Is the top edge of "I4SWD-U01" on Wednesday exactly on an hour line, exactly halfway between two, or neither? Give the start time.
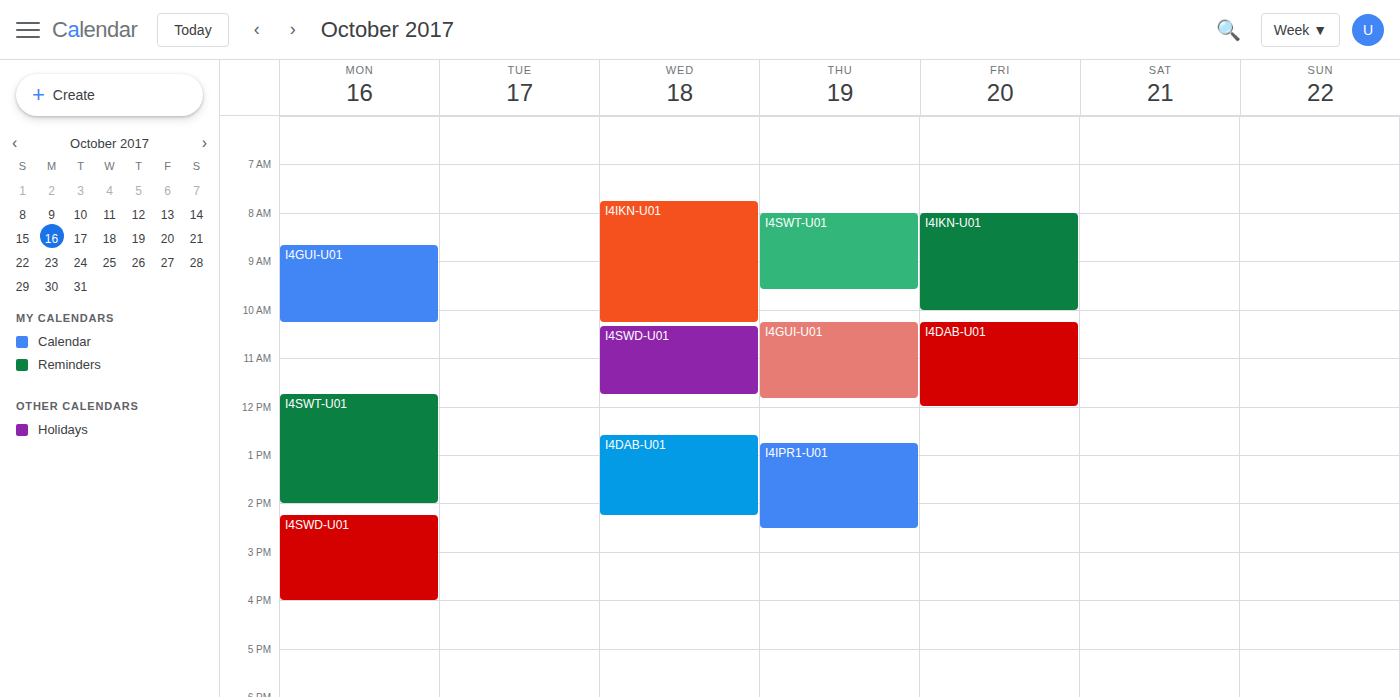
10:20 AM -- neither: 20 minutes below the 10 AM line and 40 minutes above the 11 AM line.